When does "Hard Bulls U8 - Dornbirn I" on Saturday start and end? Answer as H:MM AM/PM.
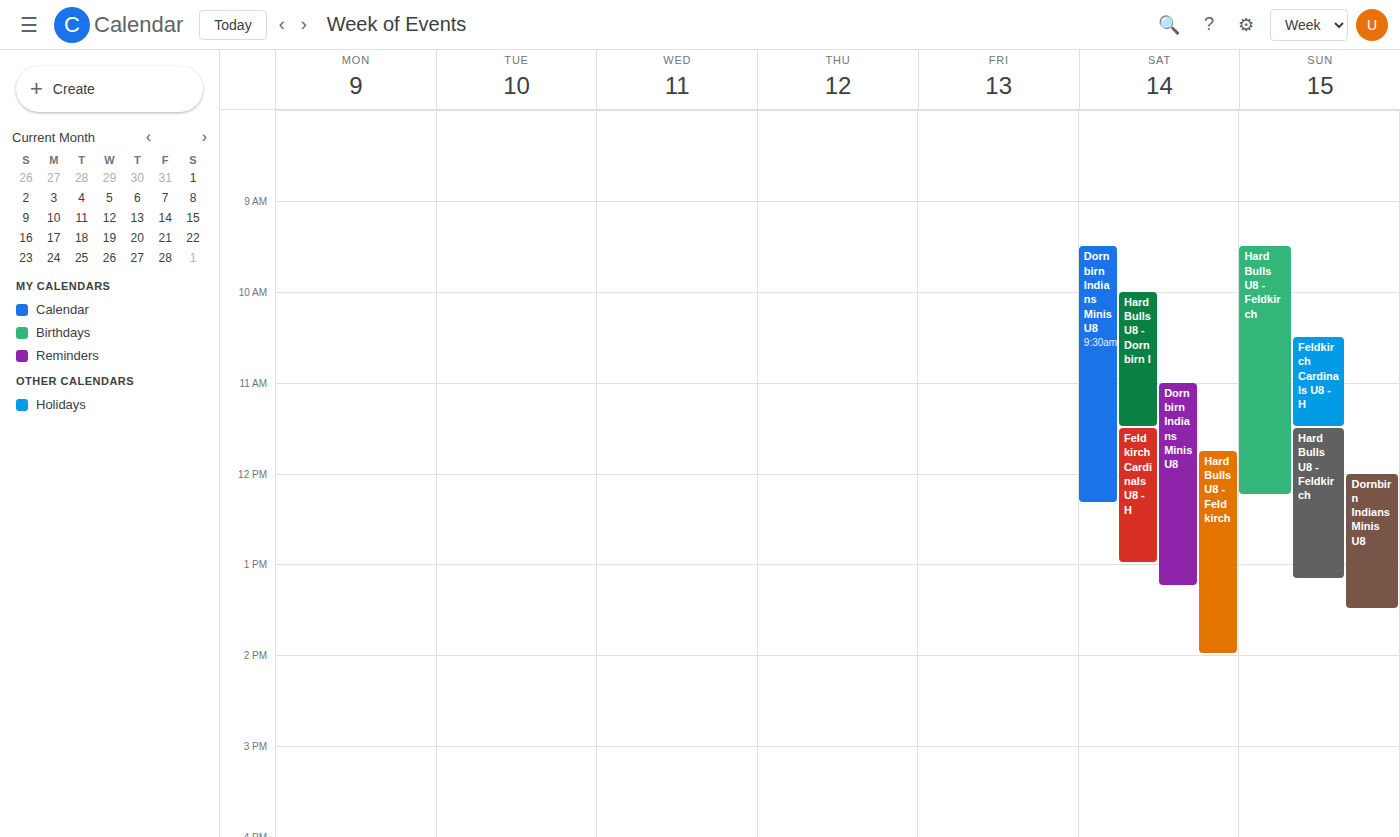
10:00 AM to 11:30 AM